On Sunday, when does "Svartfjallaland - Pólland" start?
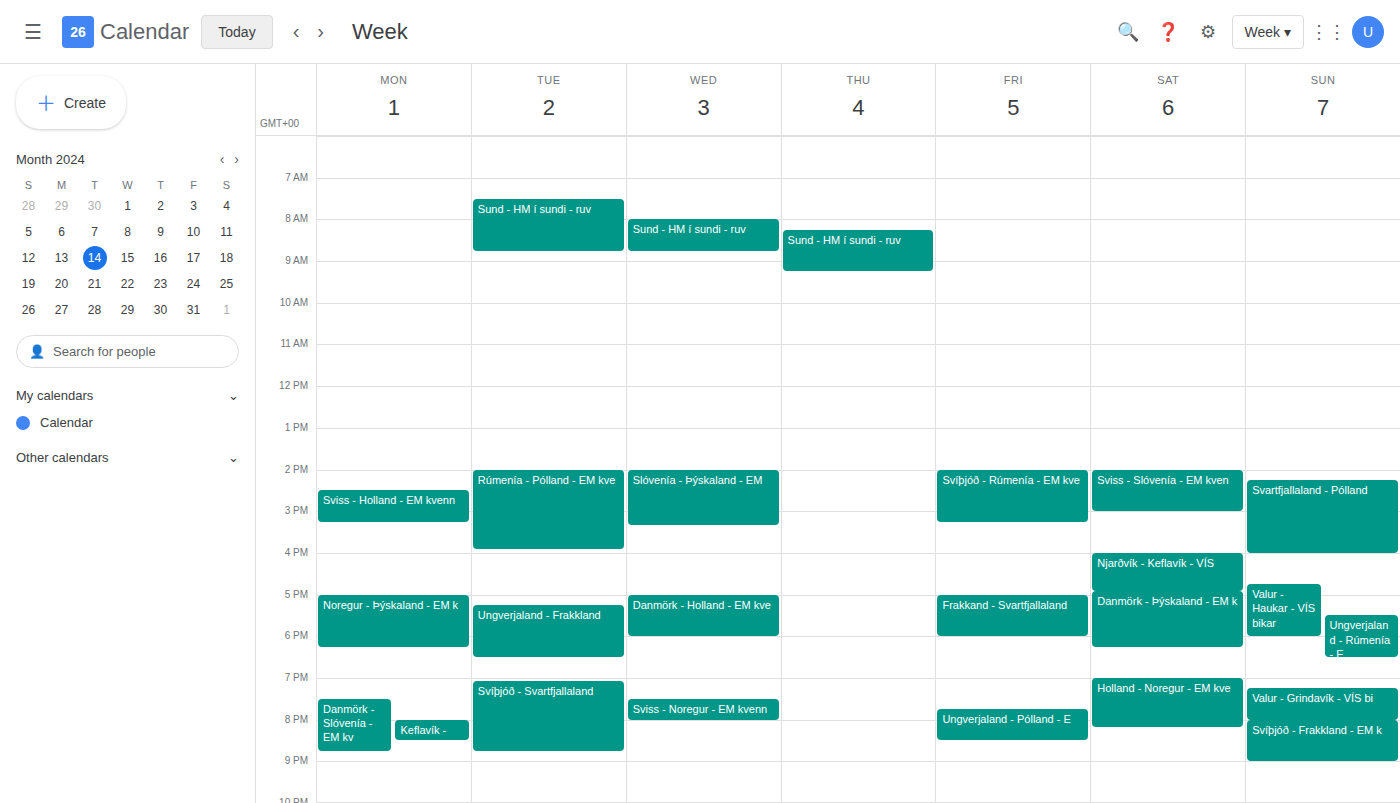
2:15 PM